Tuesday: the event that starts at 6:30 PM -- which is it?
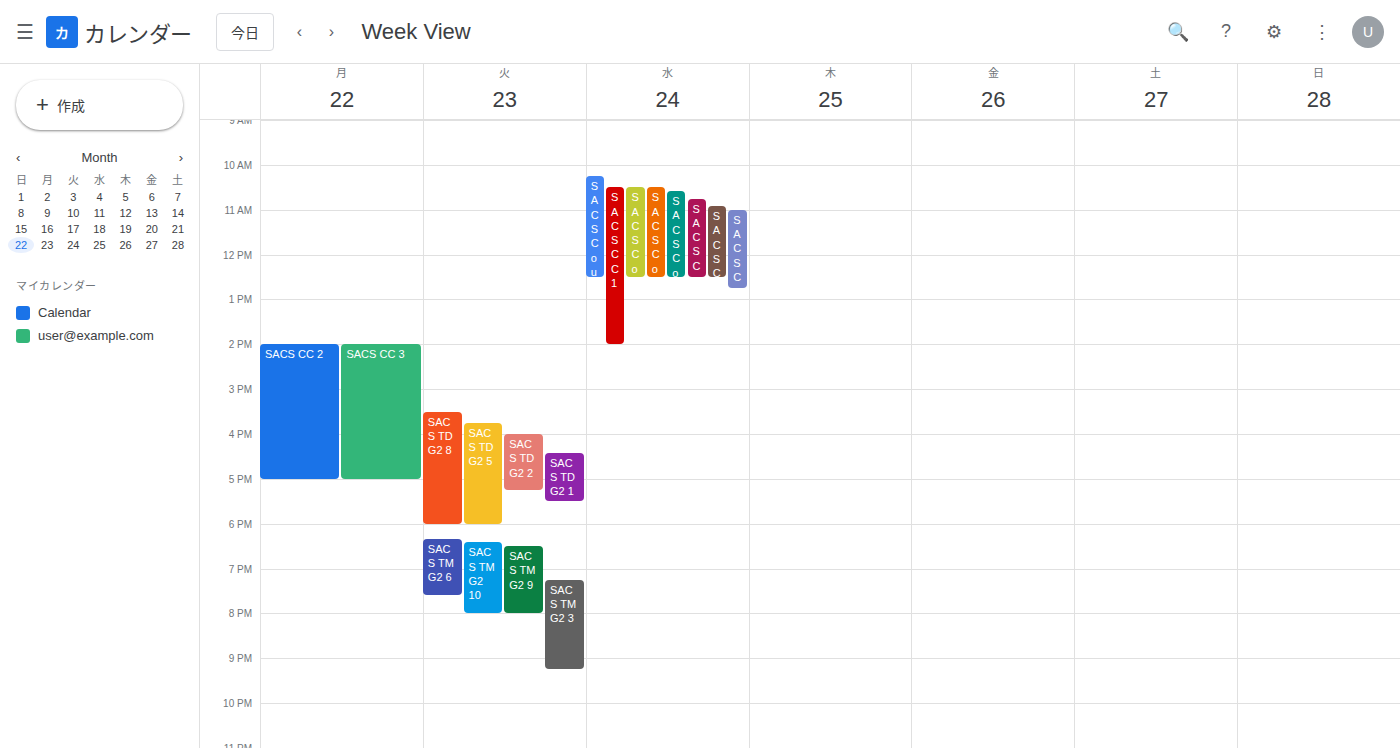
"SACS TM G2 9"